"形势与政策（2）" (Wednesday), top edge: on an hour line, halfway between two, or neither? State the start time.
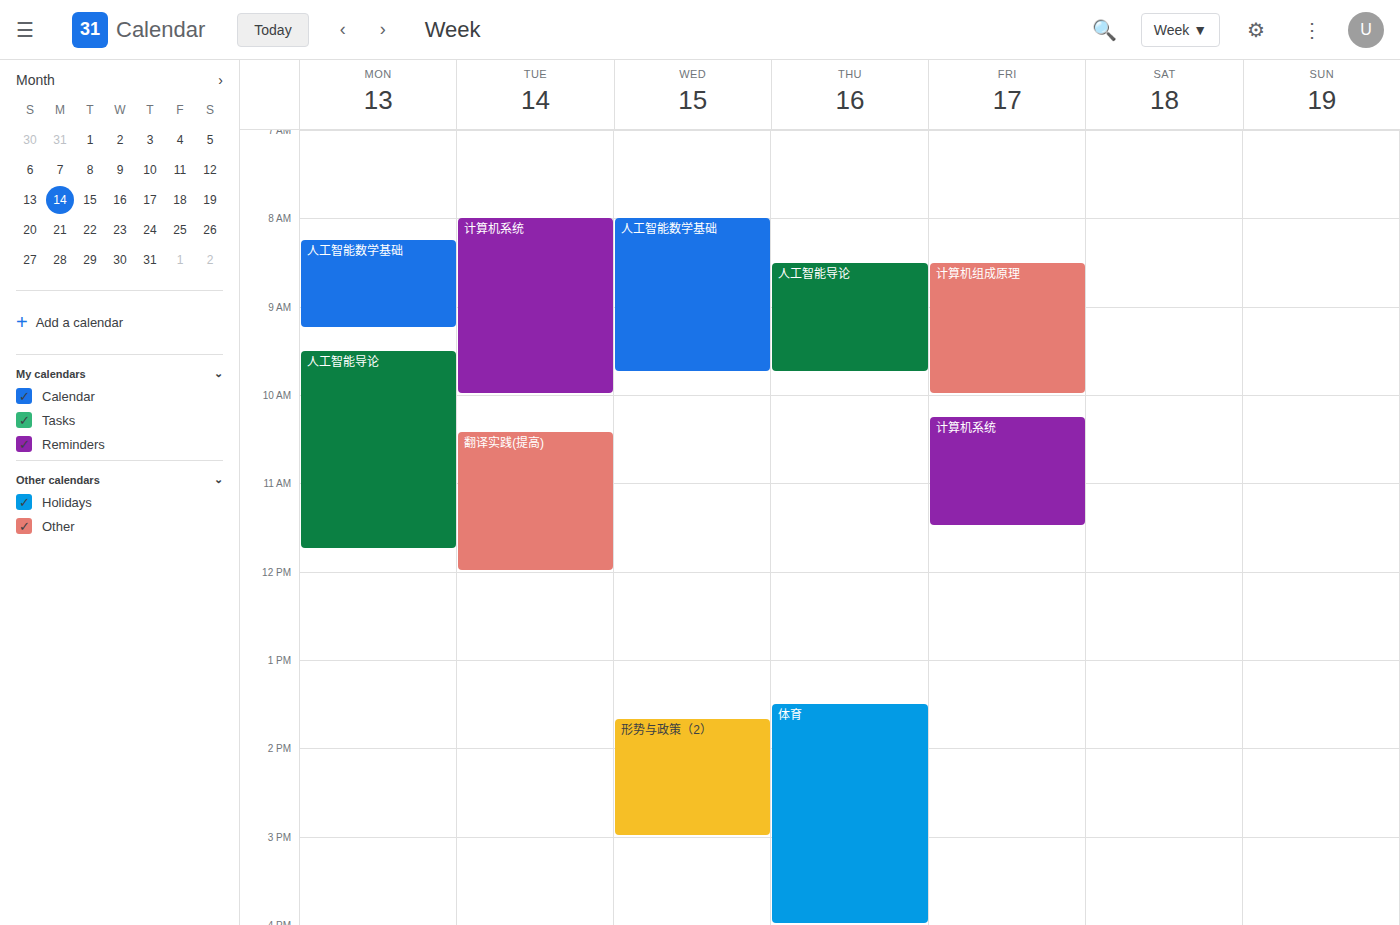
1:40 PM -- neither: 40 minutes below the 1 PM line and 20 minutes above the 2 PM line.